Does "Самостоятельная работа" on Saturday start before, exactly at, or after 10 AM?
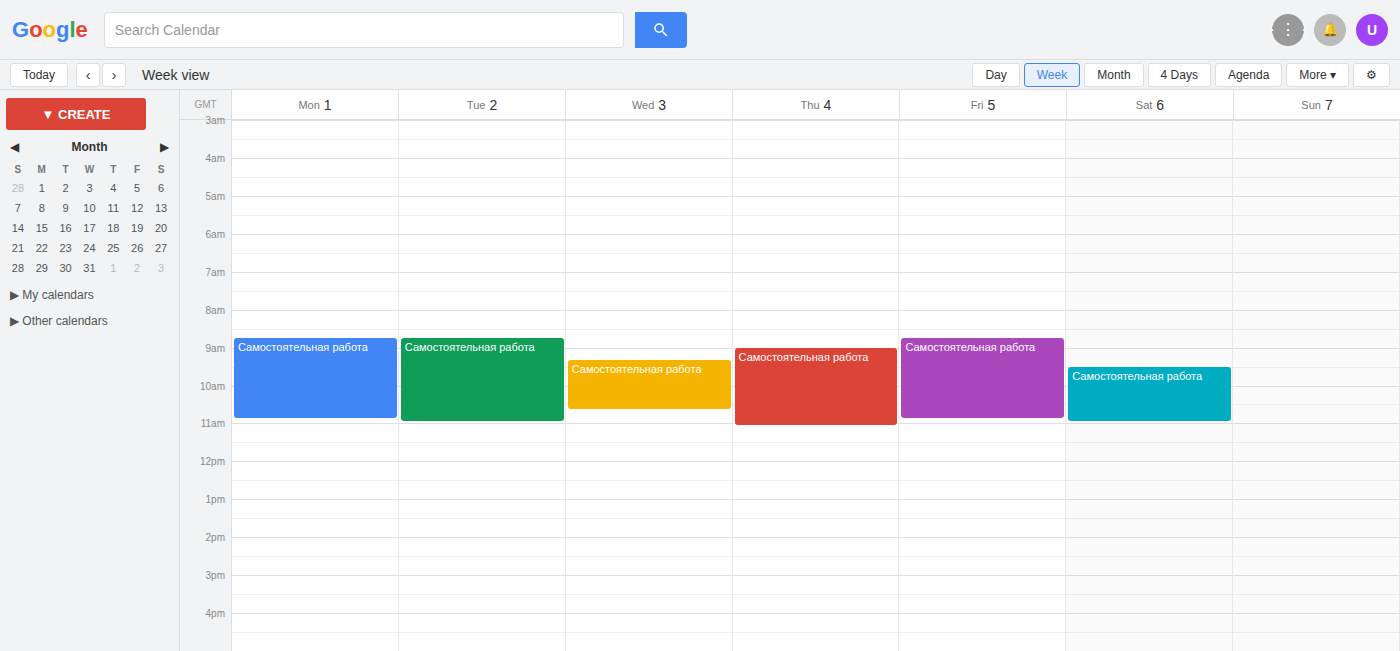
9:30 AM -- before 10 AM, 30 minutes above the 10 AM line.